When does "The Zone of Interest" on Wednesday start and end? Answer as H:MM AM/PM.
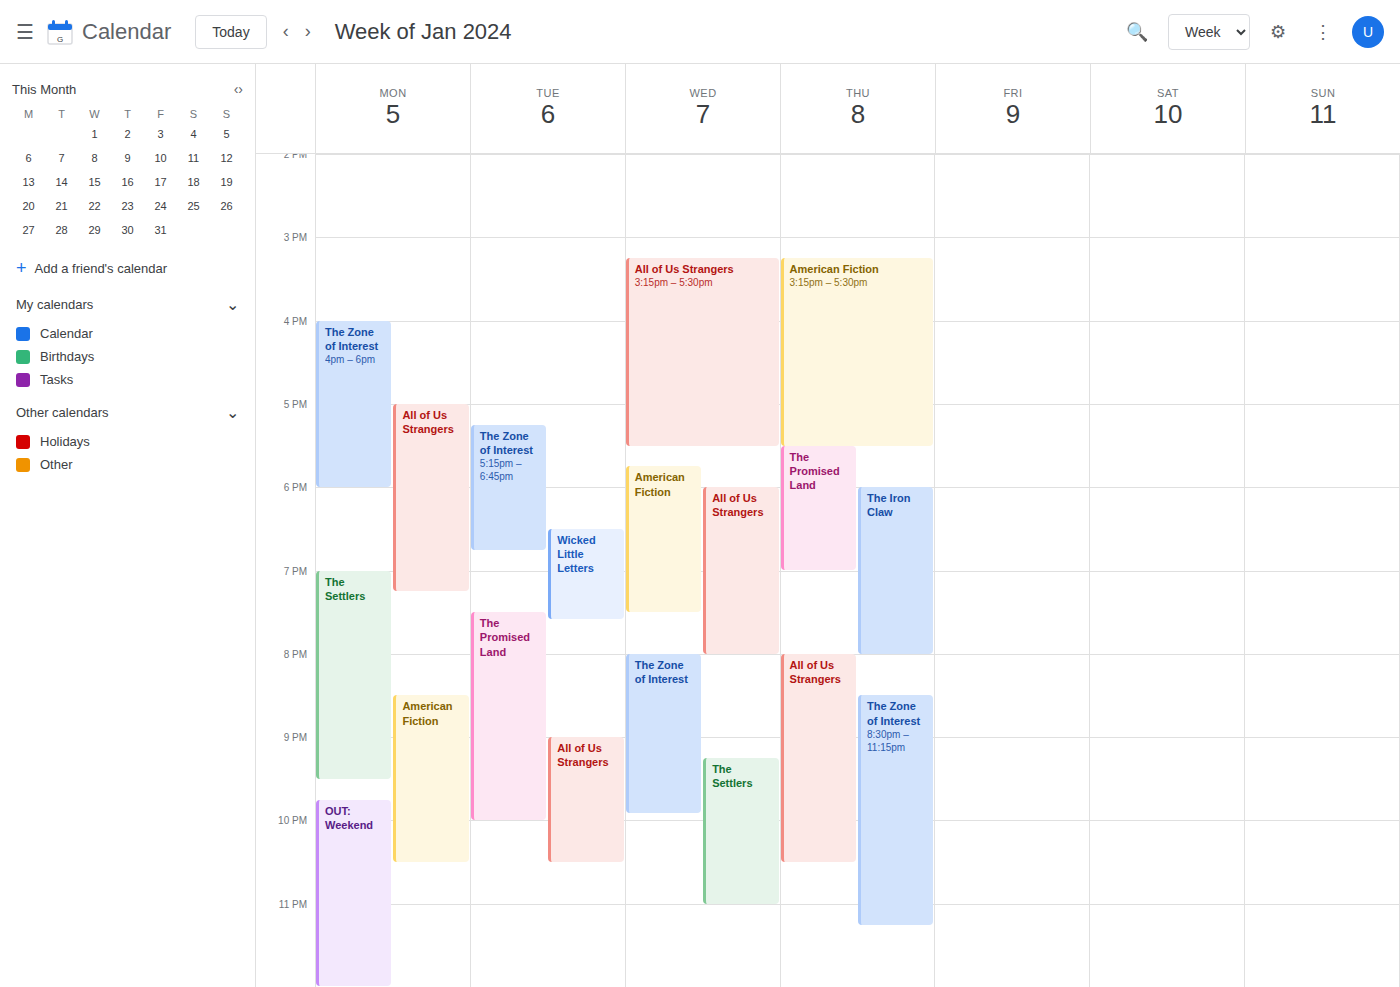
8:00 PM to 9:55 PM